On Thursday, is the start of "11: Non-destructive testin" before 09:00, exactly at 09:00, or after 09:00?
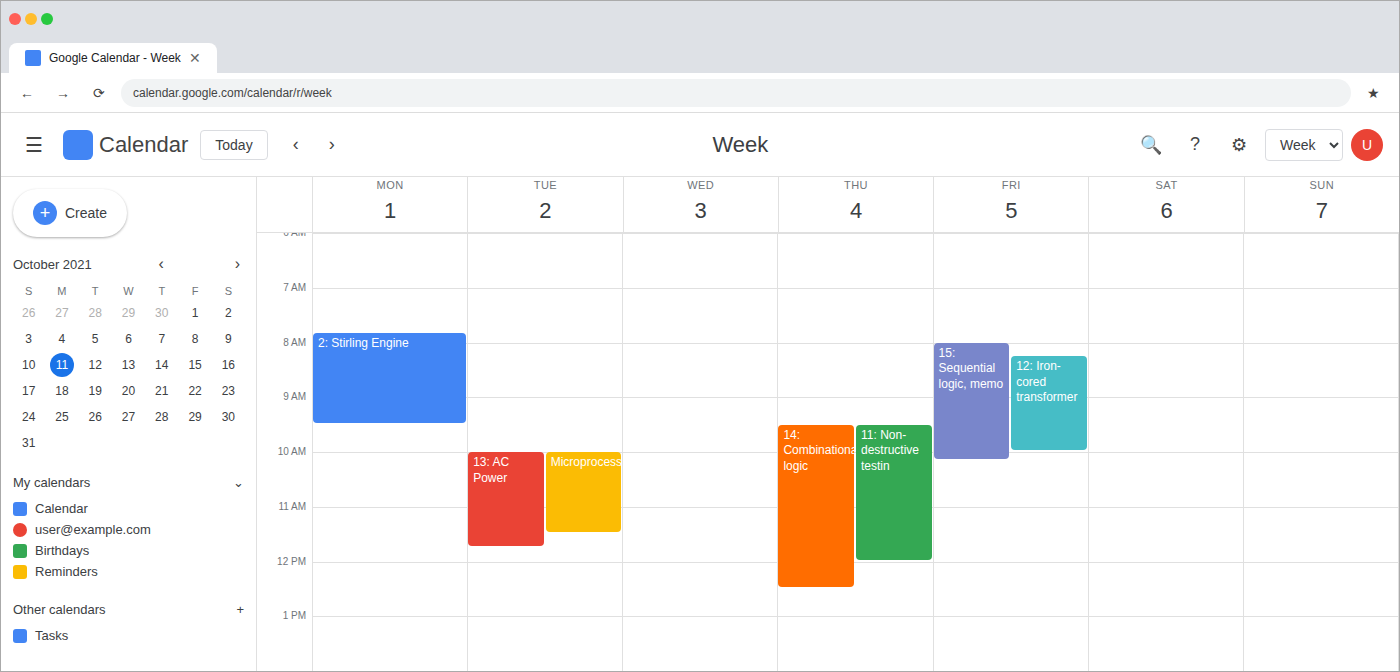
09:30 -- after 09:00, 30 minutes below the 09:00 line.